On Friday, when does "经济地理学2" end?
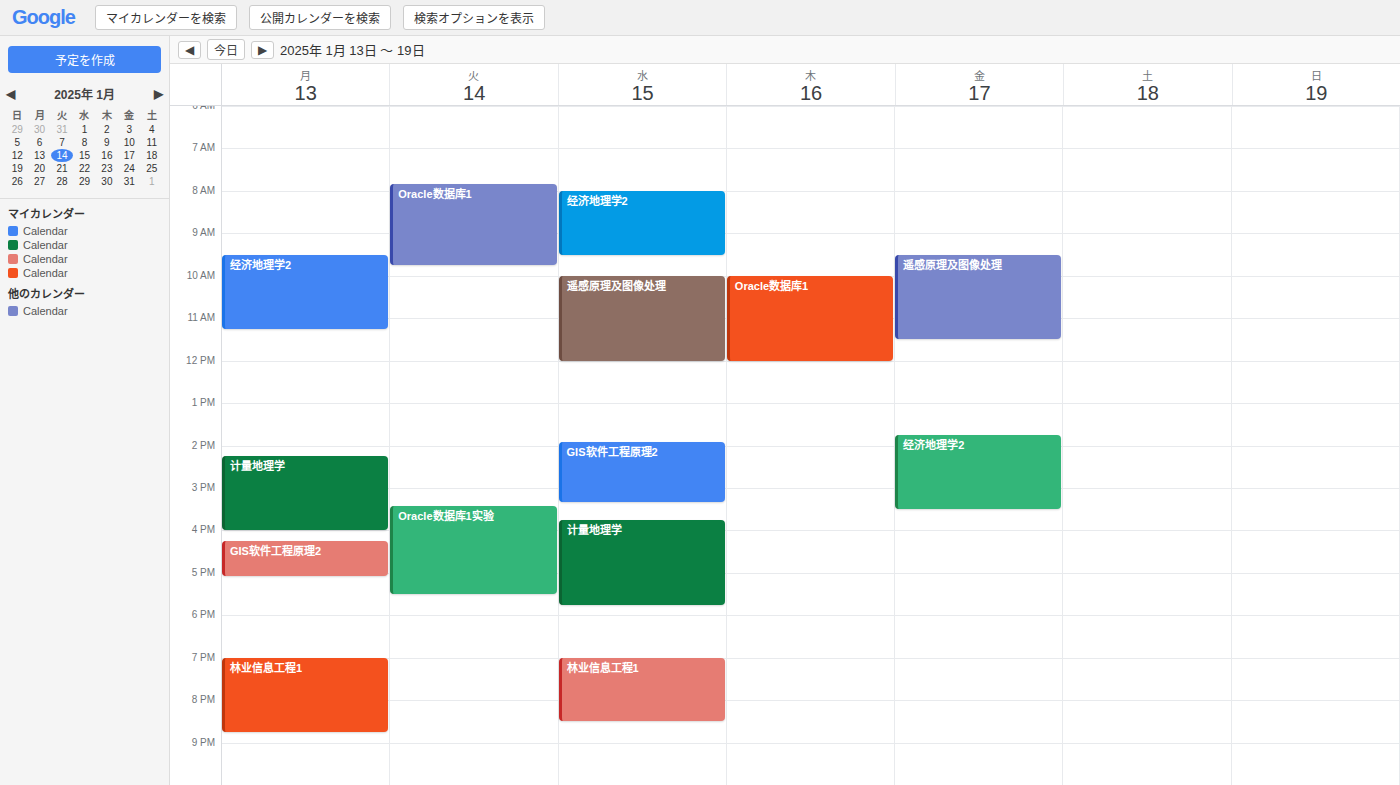
3:30 PM